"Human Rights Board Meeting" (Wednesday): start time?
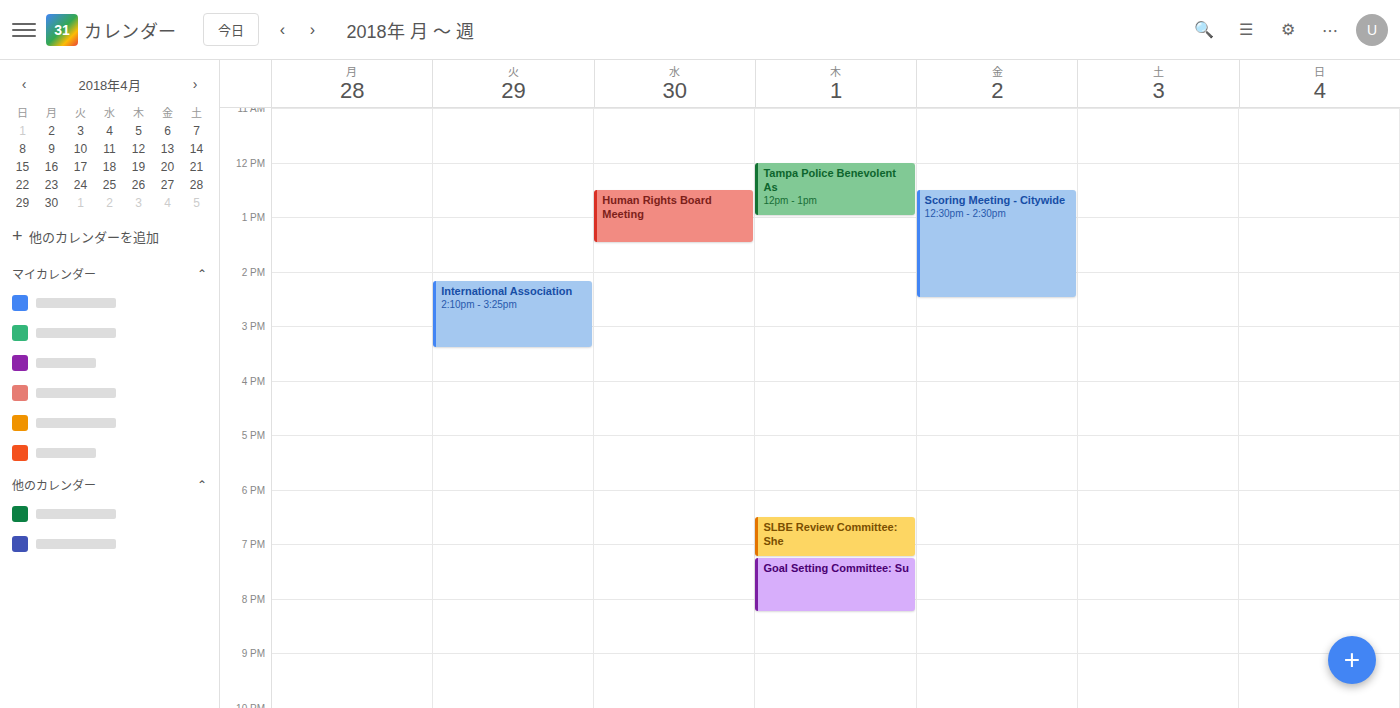
12:30 PM